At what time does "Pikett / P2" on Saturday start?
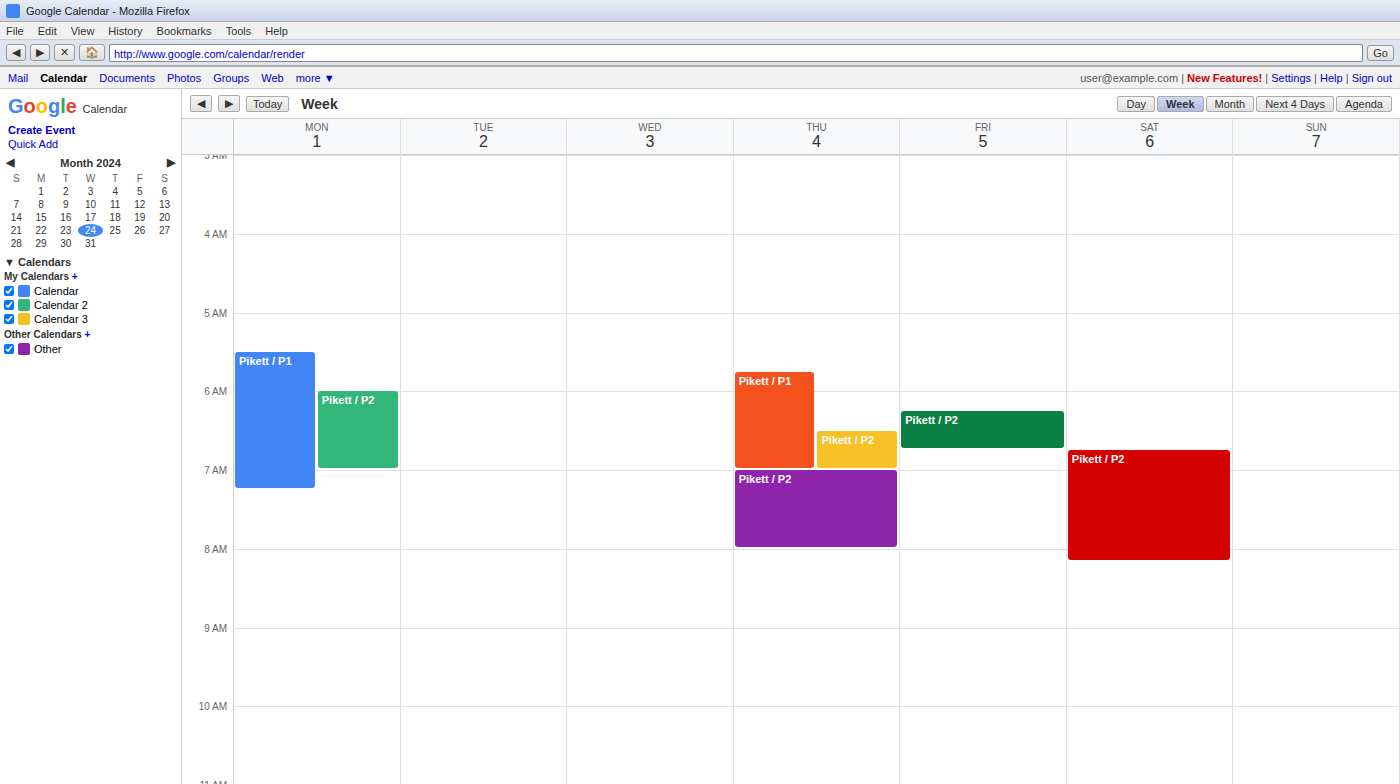
06:45